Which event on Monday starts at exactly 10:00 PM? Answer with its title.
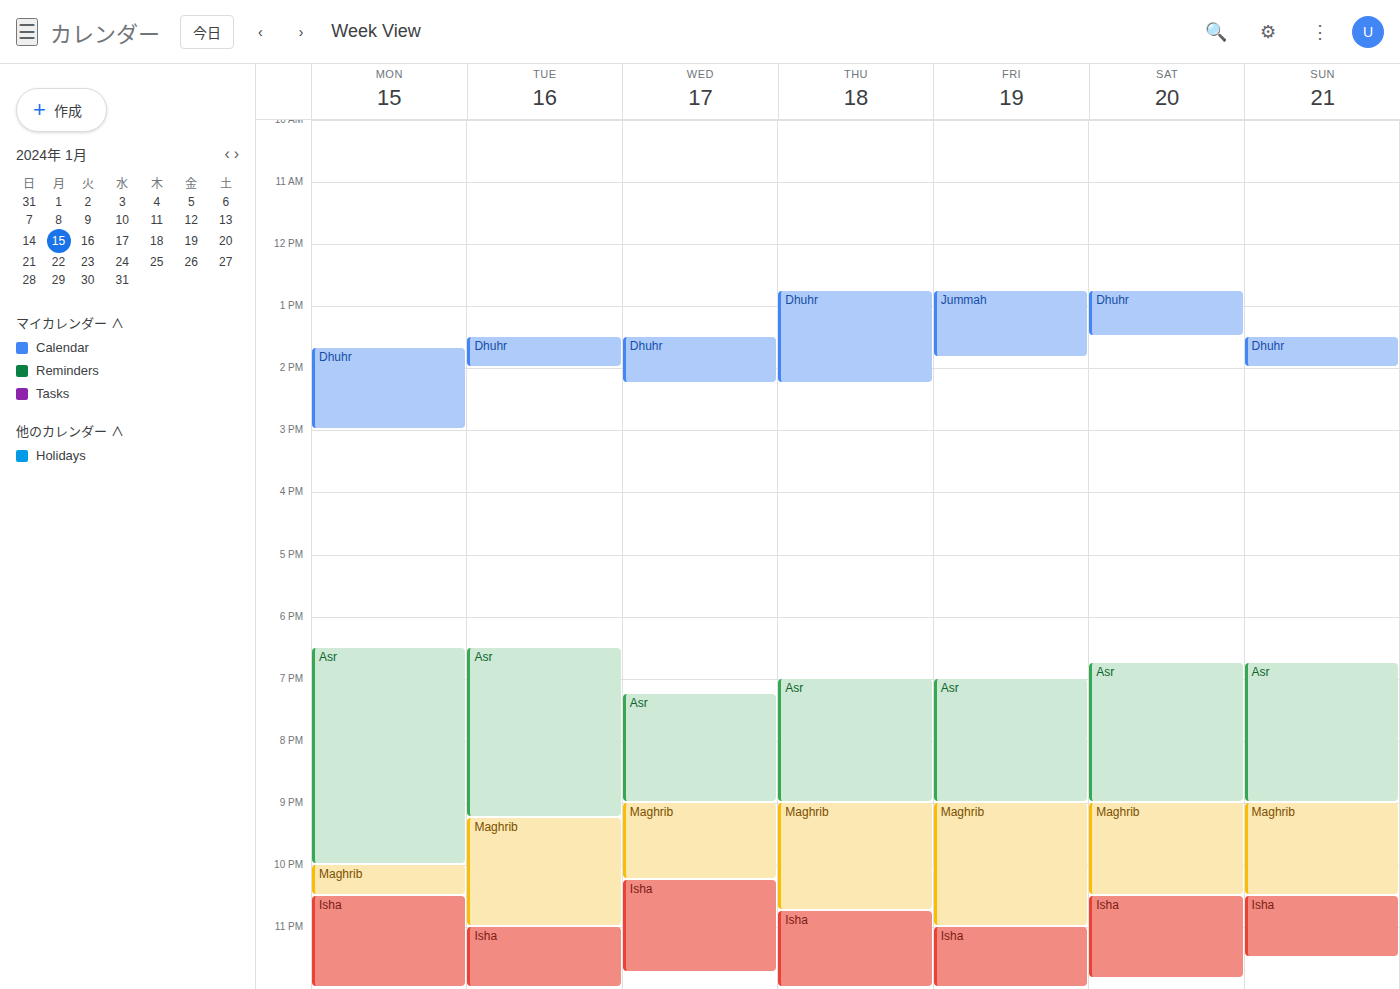
"Maghrib"